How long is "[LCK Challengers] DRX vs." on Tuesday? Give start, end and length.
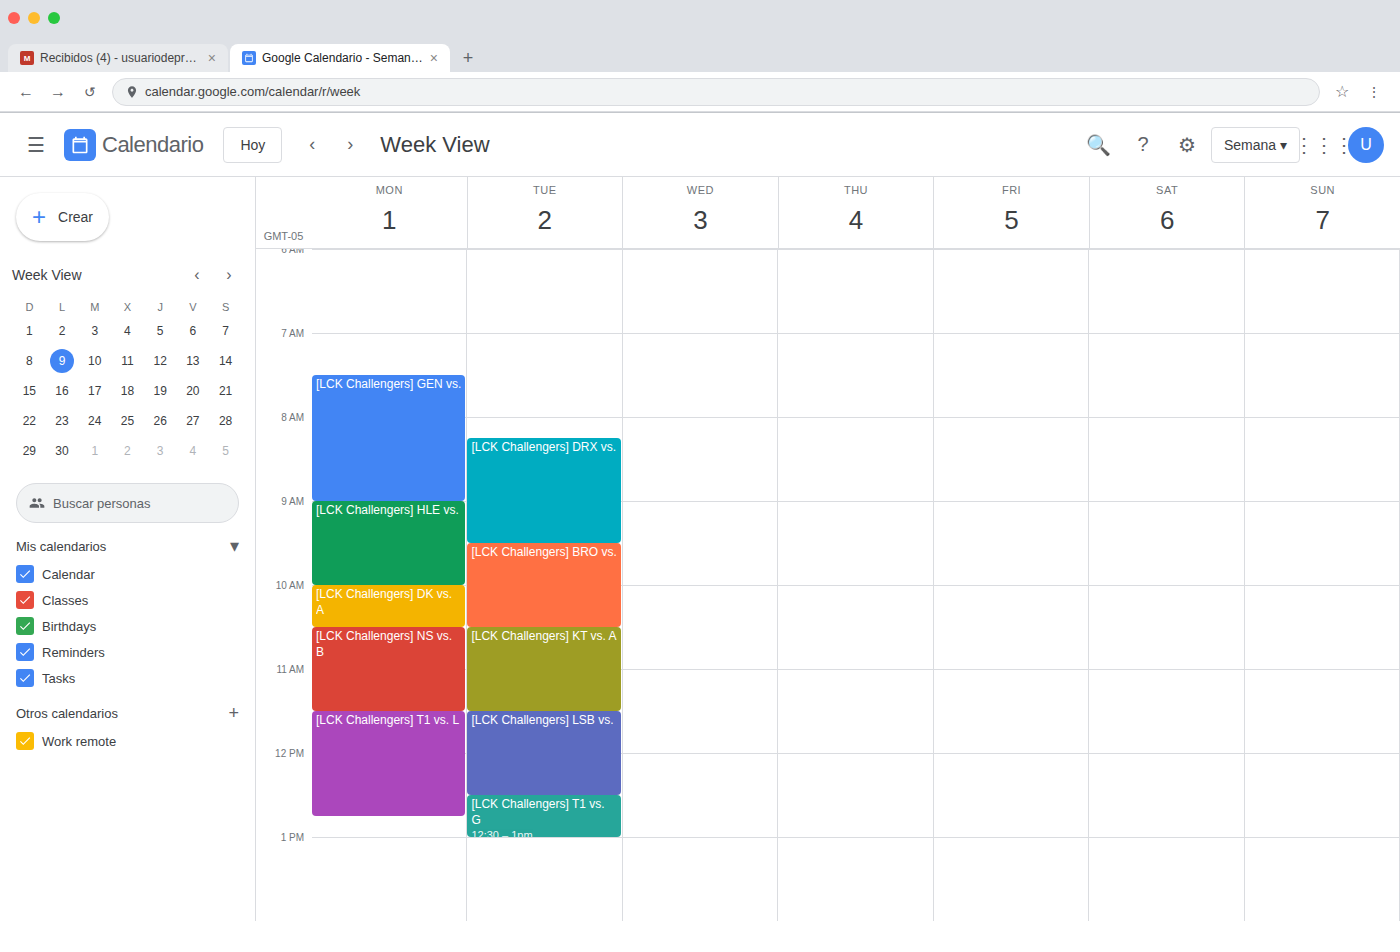
8:15 AM to 9:30 AM, 1 hour 15 minutes